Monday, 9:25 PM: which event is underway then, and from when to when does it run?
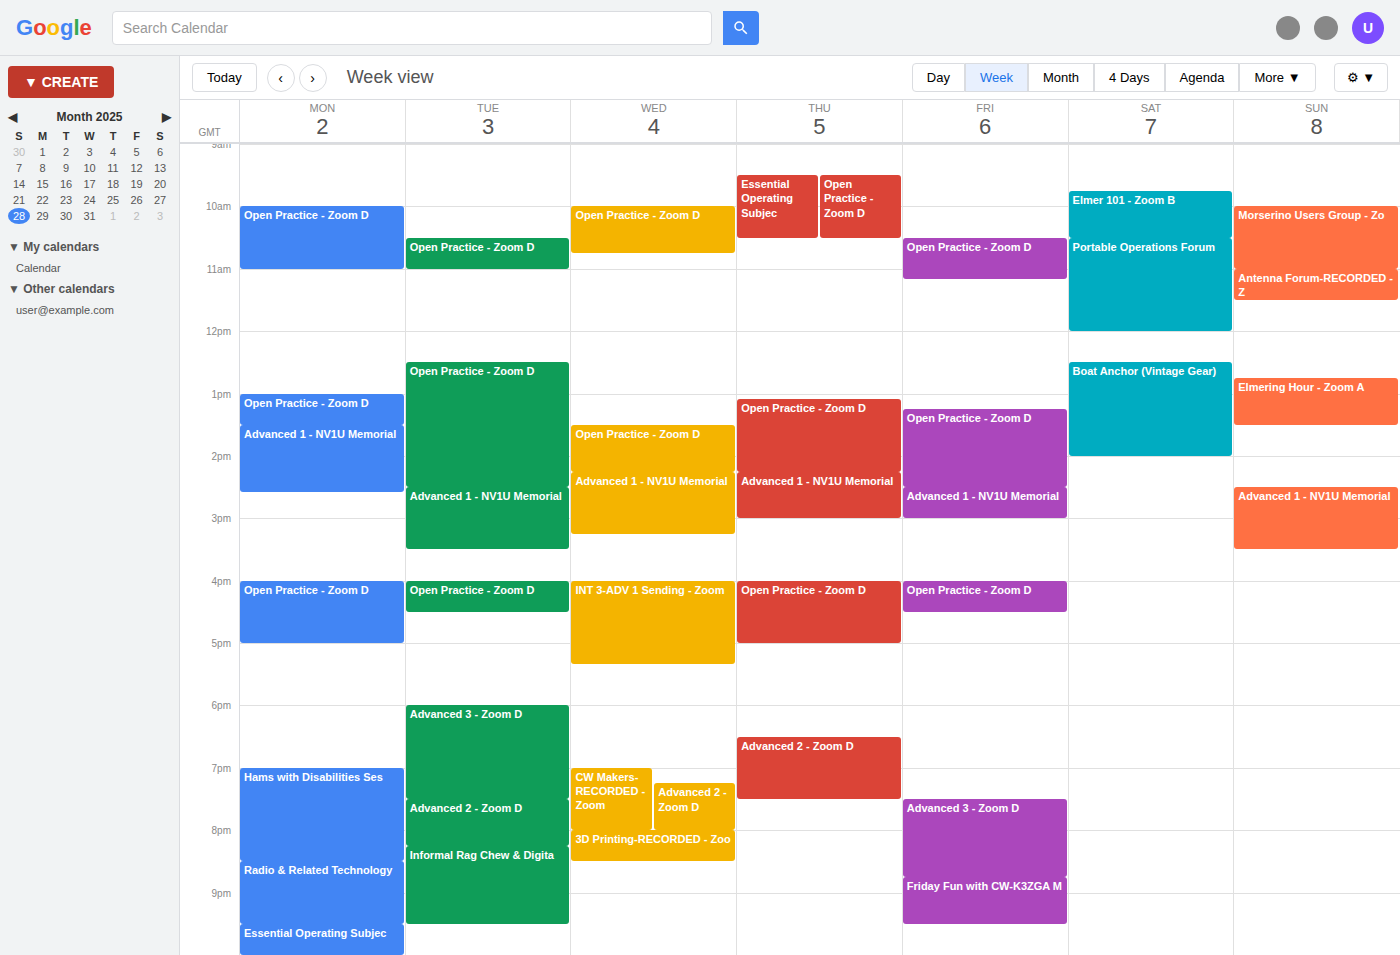
"Radio & Related Technology", 8:30 PM to 9:30 PM